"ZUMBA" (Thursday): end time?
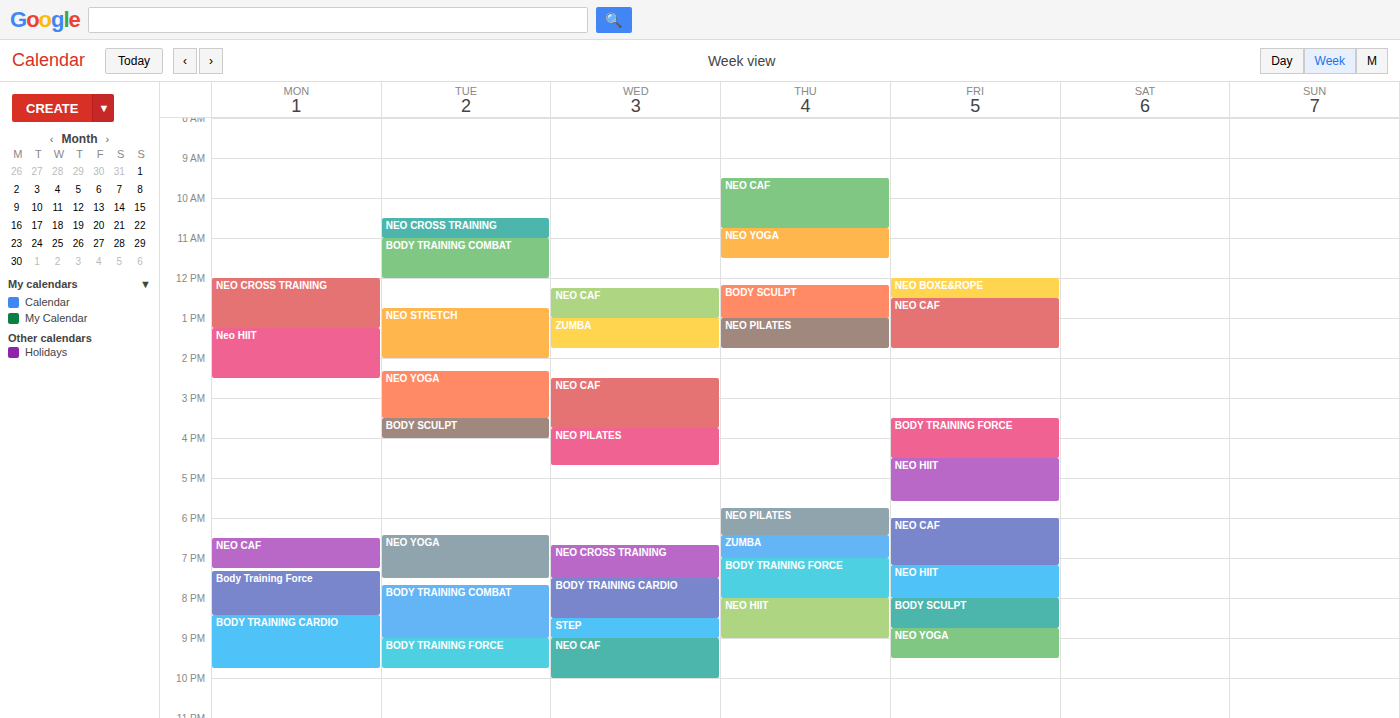
19:00